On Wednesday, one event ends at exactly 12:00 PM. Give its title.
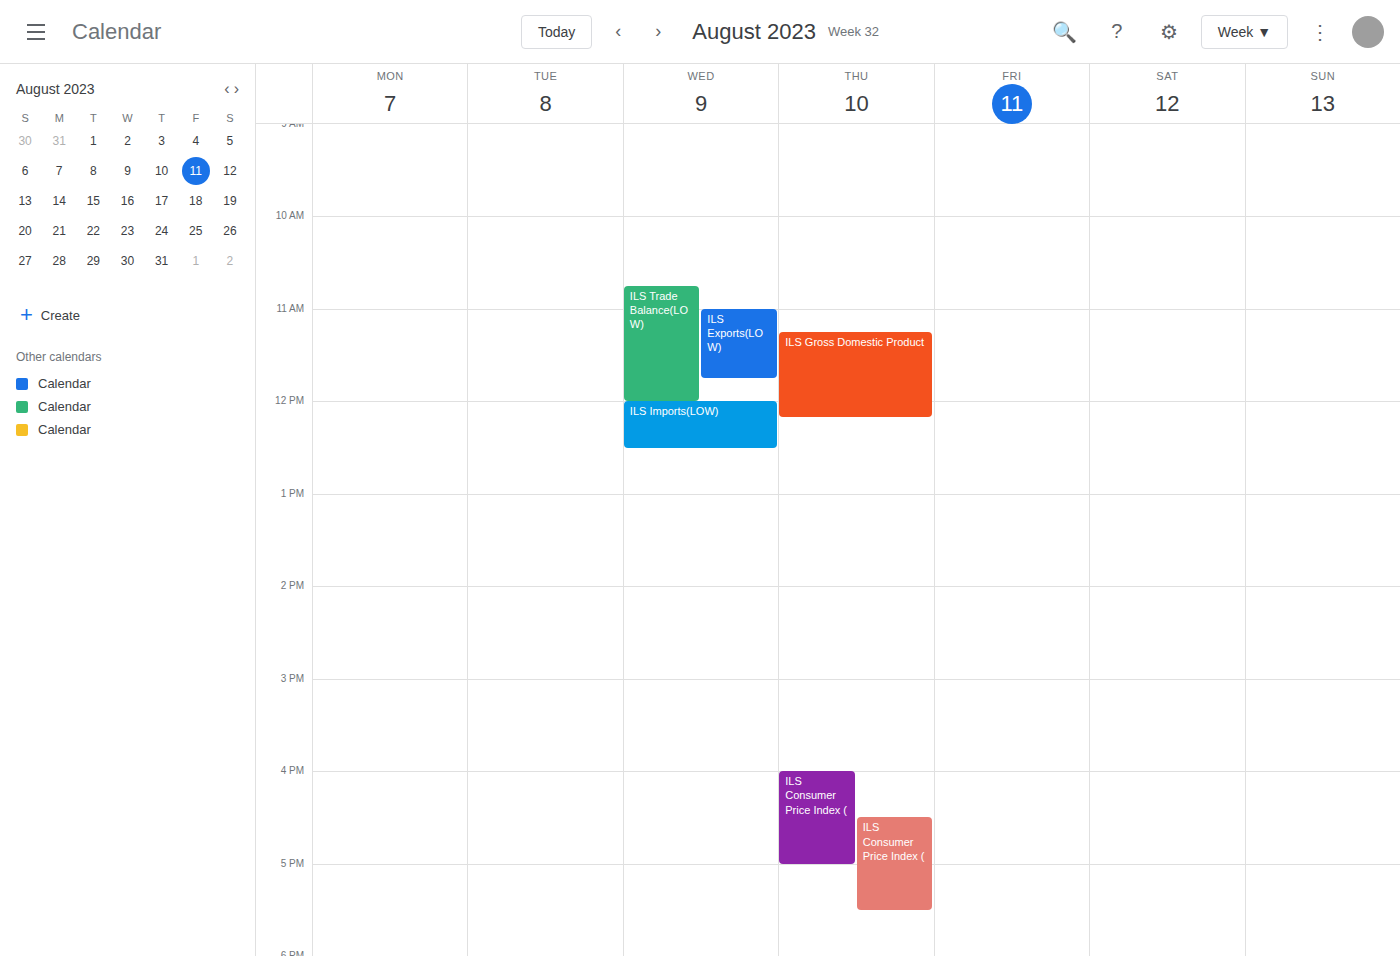
"ILS Trade Balance(LOW)"